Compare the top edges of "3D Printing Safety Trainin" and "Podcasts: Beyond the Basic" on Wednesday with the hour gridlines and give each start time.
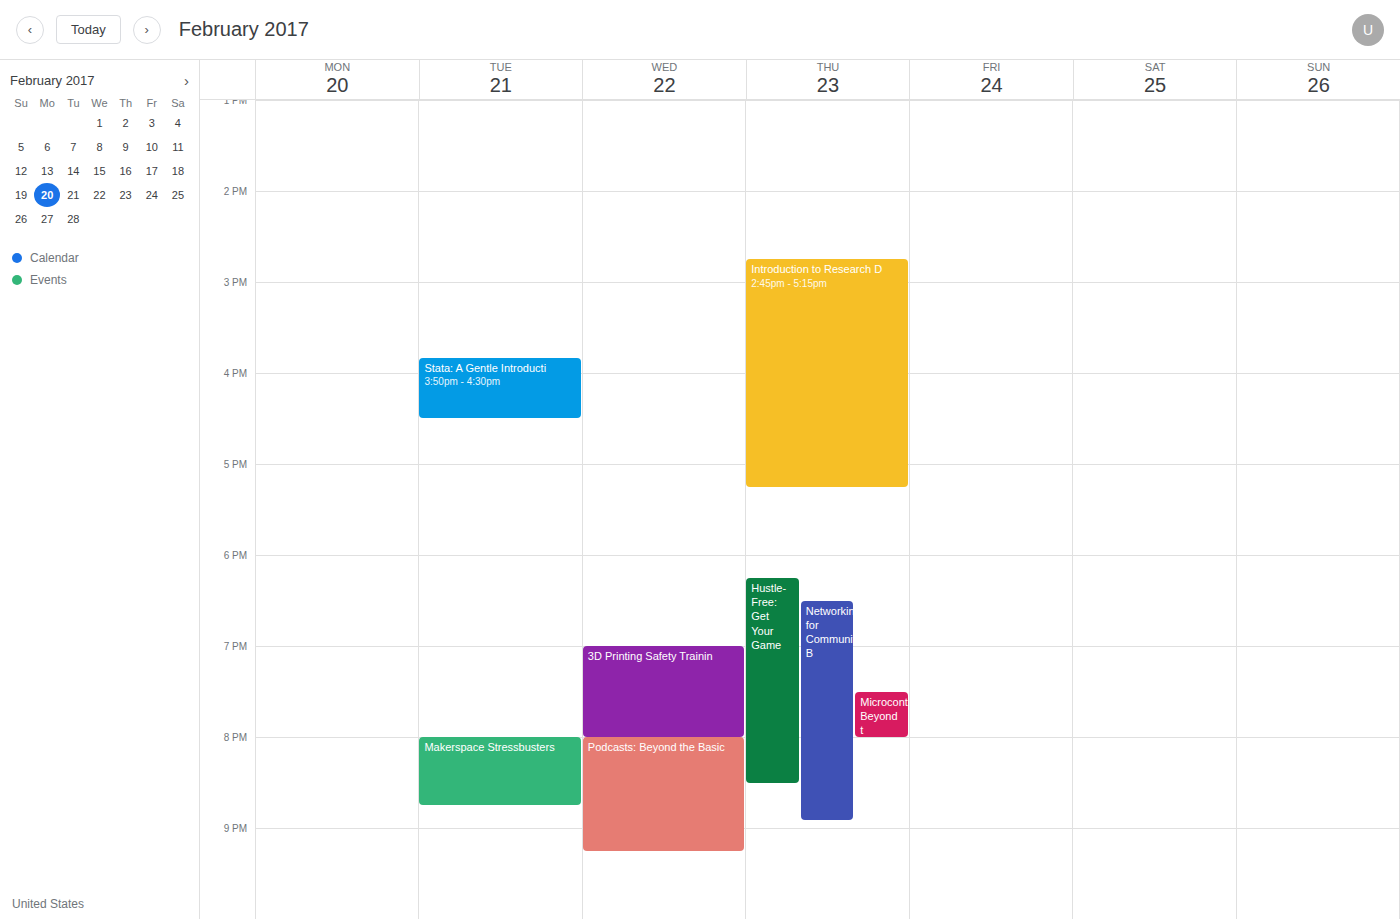
"3D Printing Safety Trainin": 7:00 PM, exactly on the 7 PM line. "Podcasts: Beyond the Basic": 8:00 PM, exactly on the 8 PM line.